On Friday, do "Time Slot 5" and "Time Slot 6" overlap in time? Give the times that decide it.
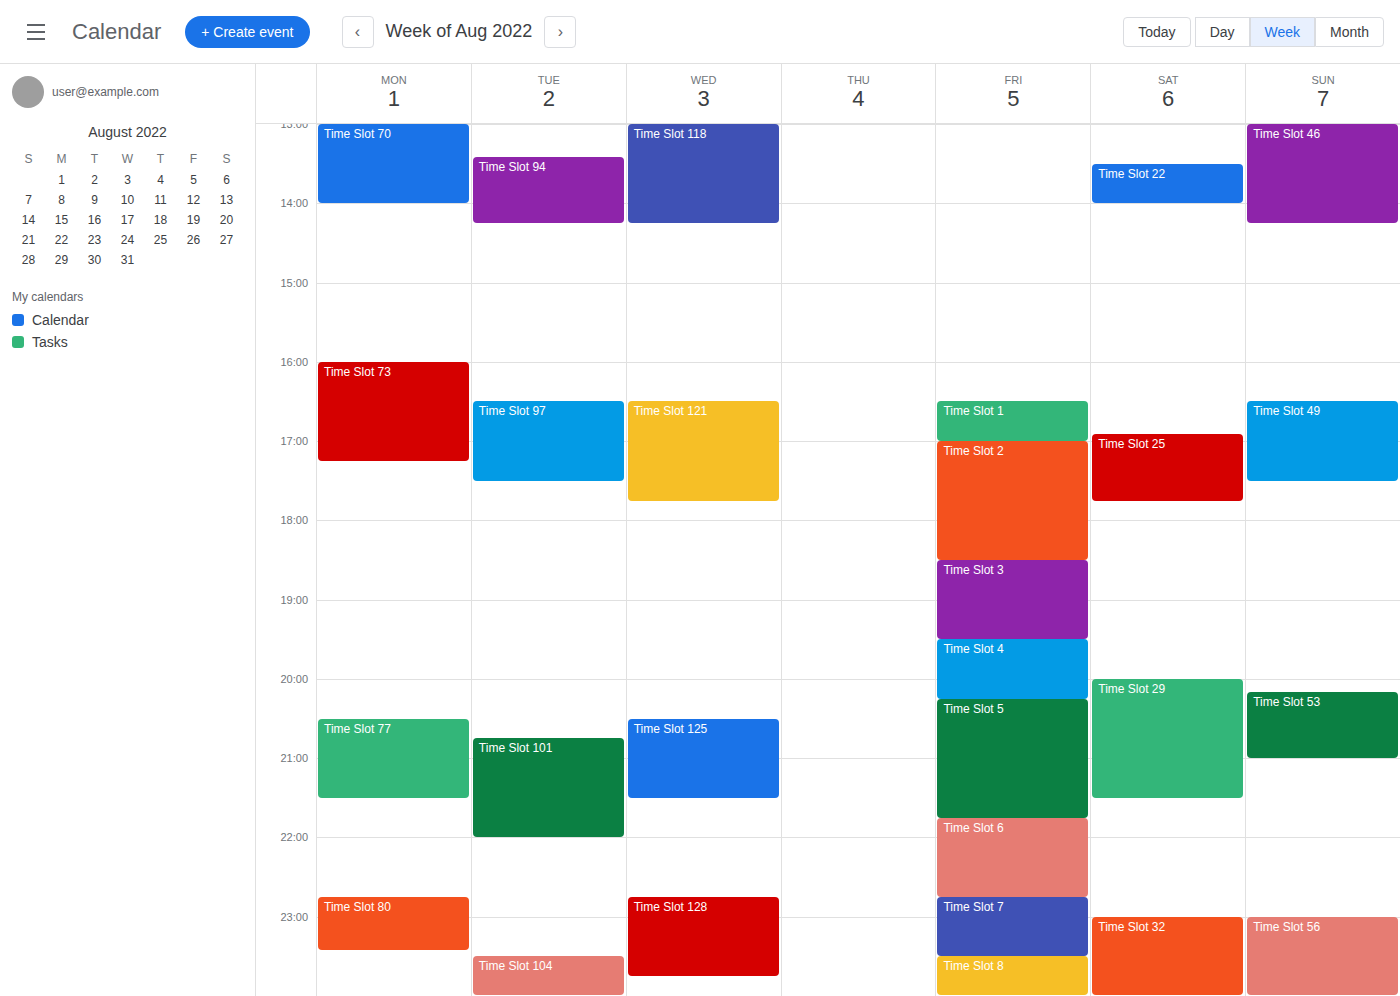
"Time Slot 5" ends at 21:45, exactly when "Time Slot 6" starts -- they touch but do not overlap.